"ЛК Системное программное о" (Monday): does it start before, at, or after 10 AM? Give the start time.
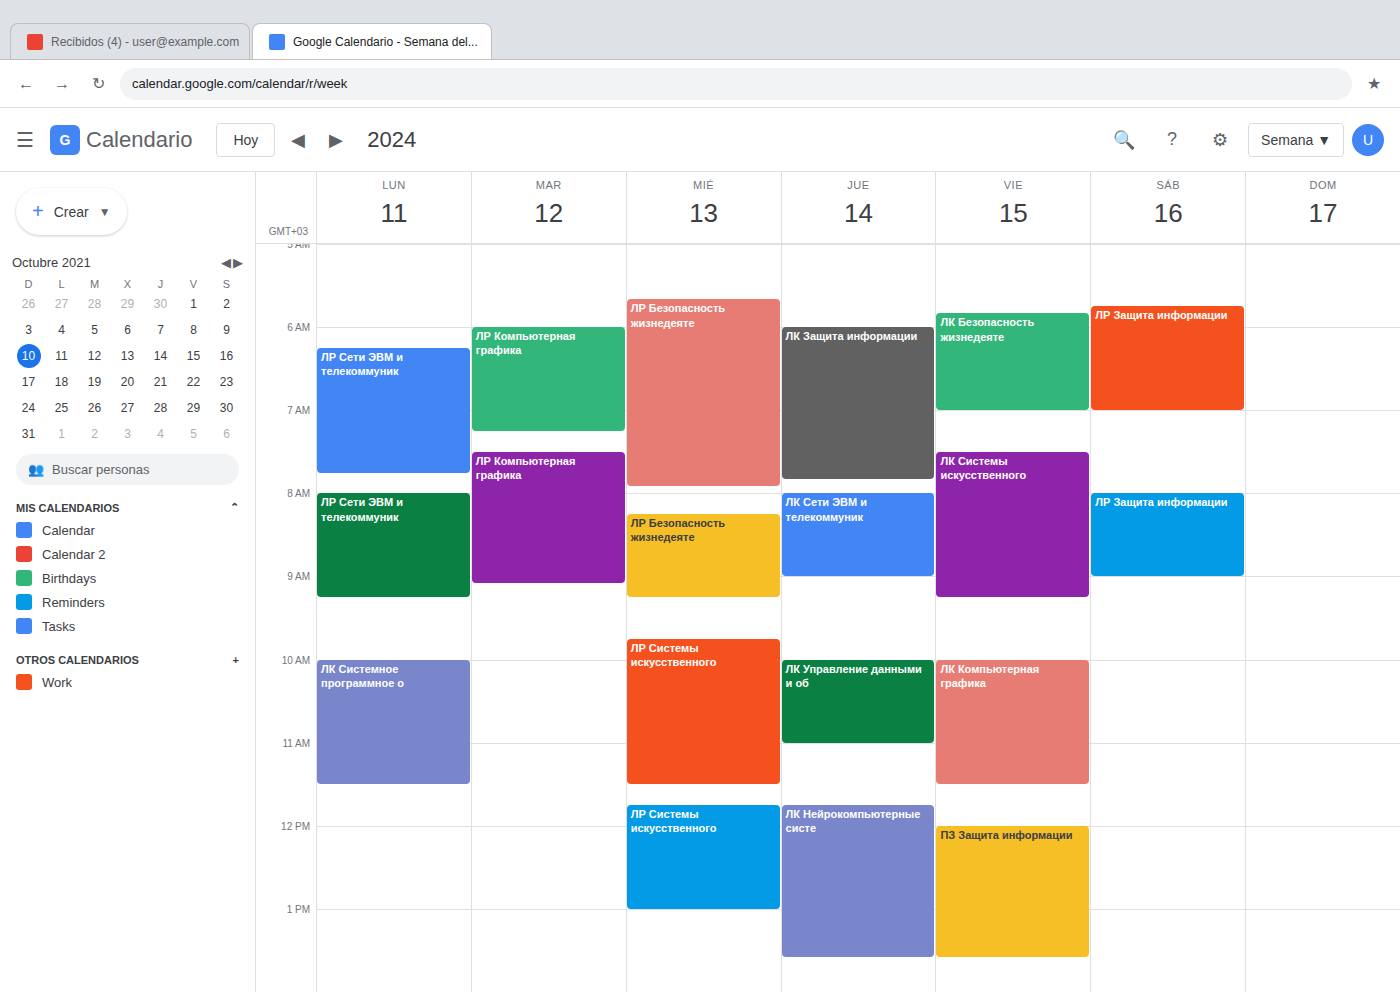
10:00 AM -- exactly at 10 AM, on the 10 AM line.